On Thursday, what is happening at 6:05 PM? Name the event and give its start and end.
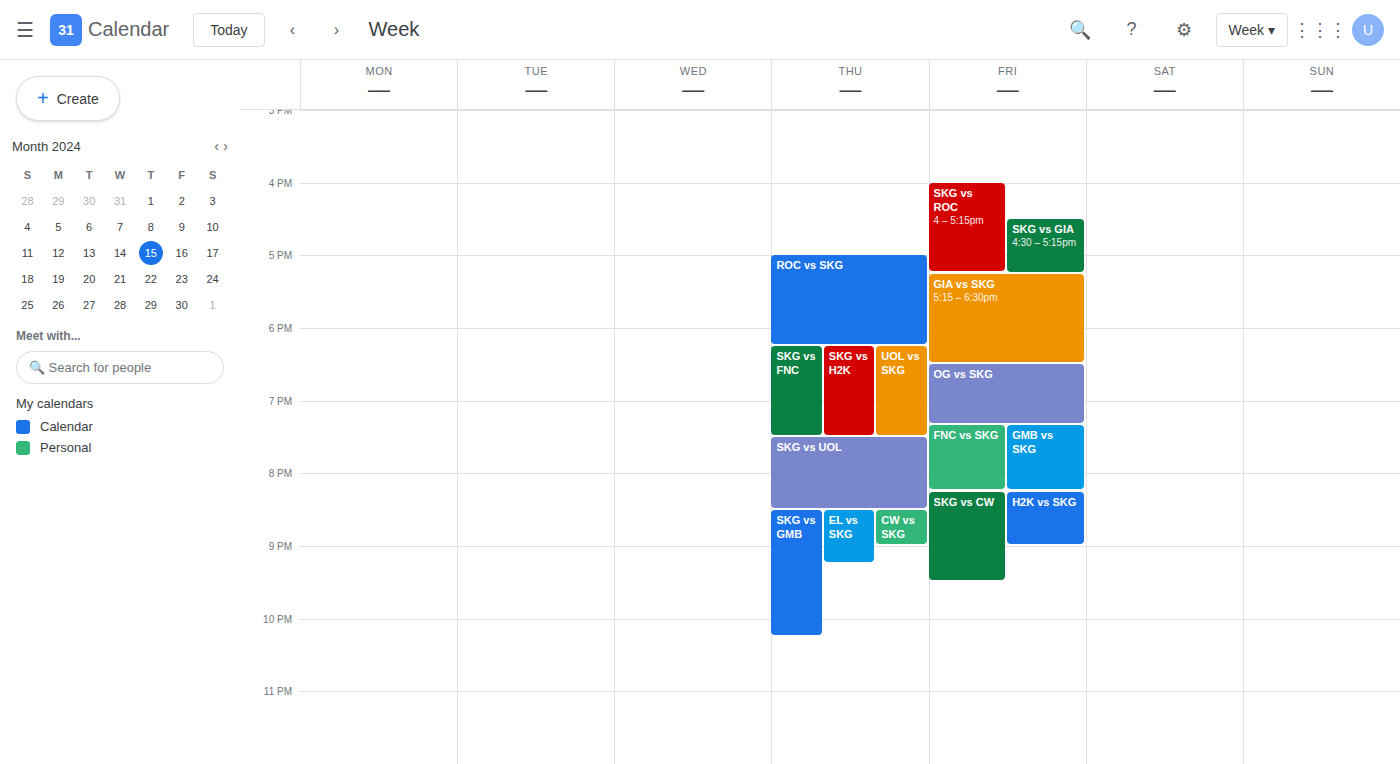
"ROC vs SKG", 5:00 PM to 6:15 PM